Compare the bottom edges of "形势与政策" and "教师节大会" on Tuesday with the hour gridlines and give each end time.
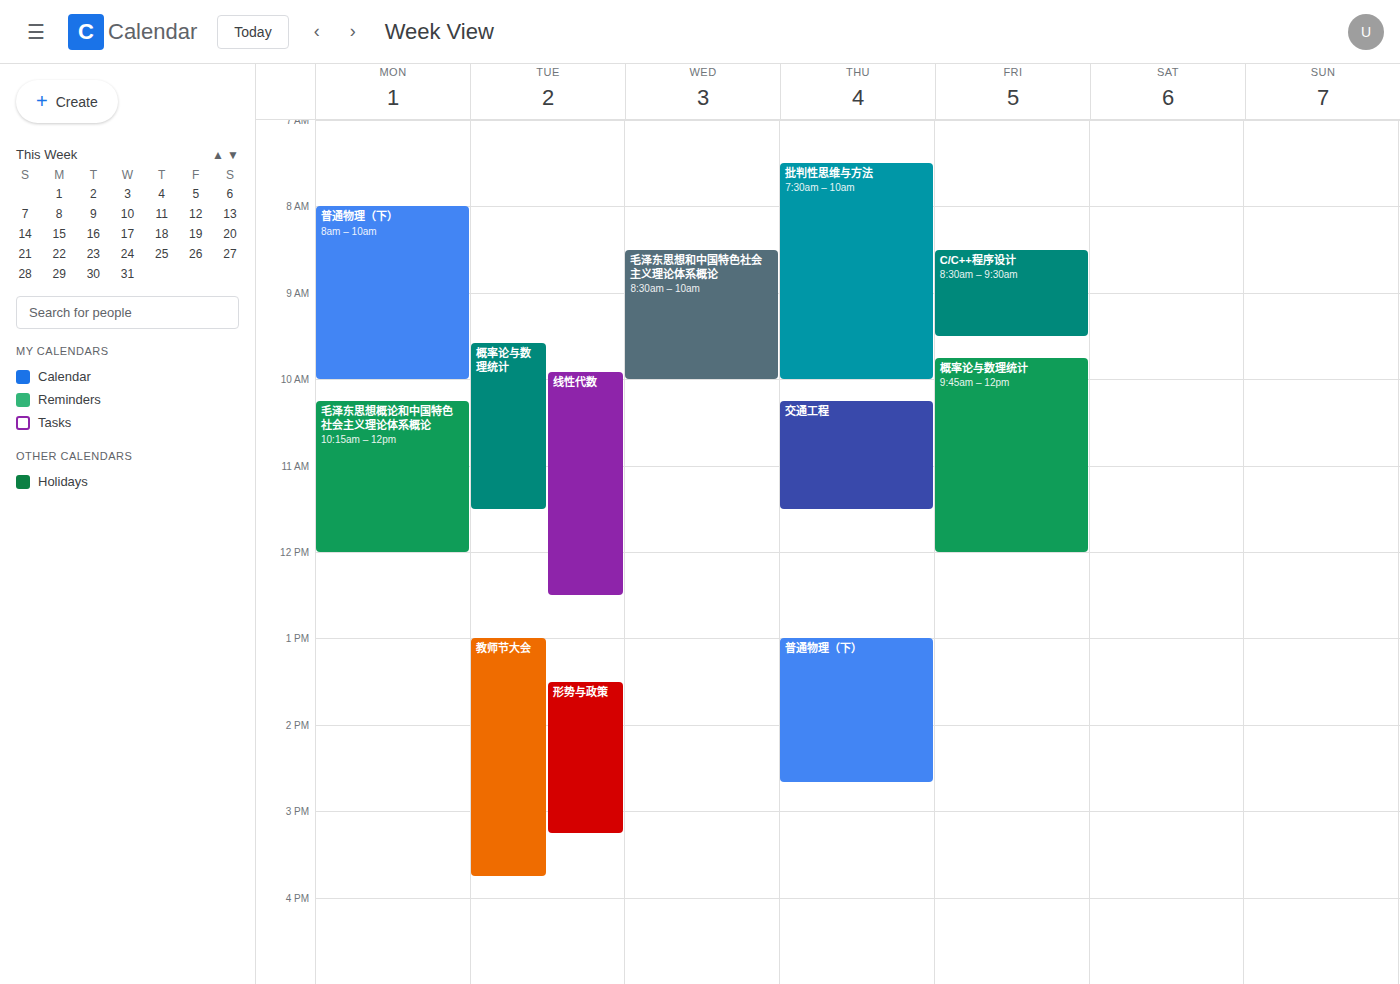
"形势与政策": 3:15 PM, neither: a quarter of the way from the 3 PM line to the 4 PM line. "教师节大会": 3:45 PM, neither: three quarters of the way from the 3 PM line to the 4 PM line.